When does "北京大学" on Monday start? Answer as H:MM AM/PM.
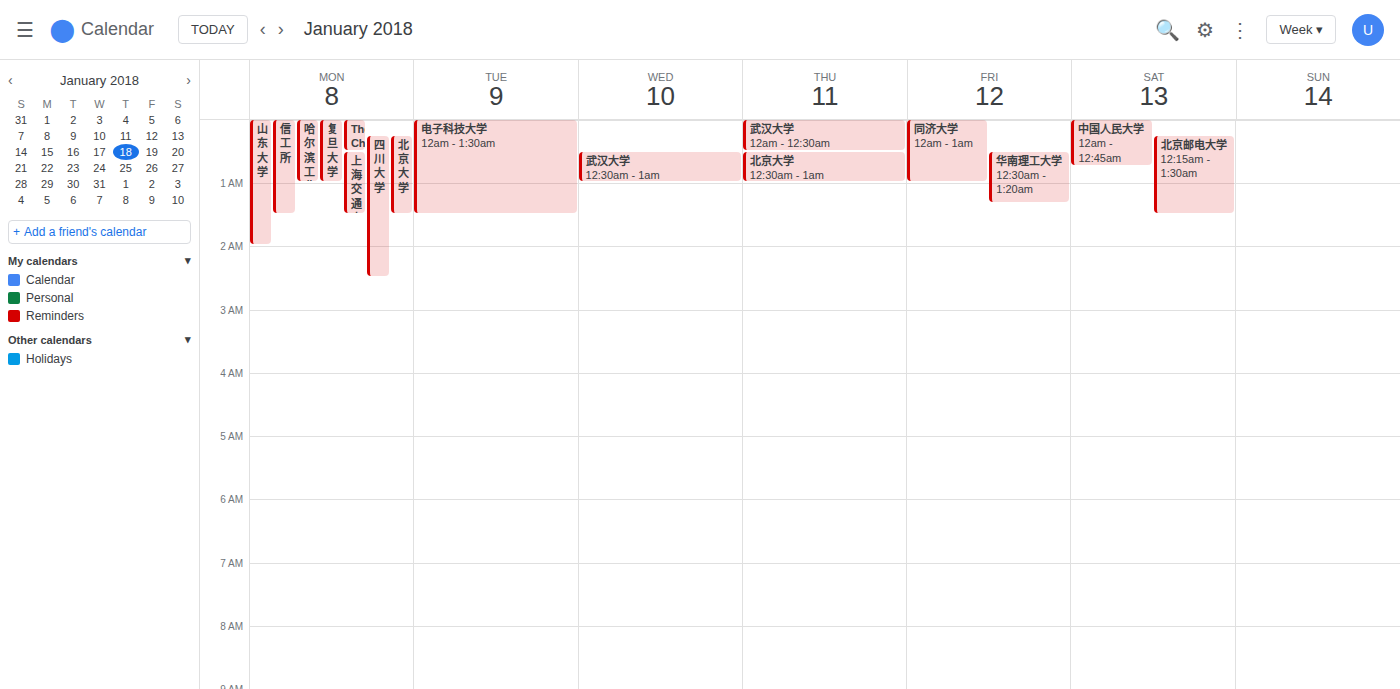
12:15 AM